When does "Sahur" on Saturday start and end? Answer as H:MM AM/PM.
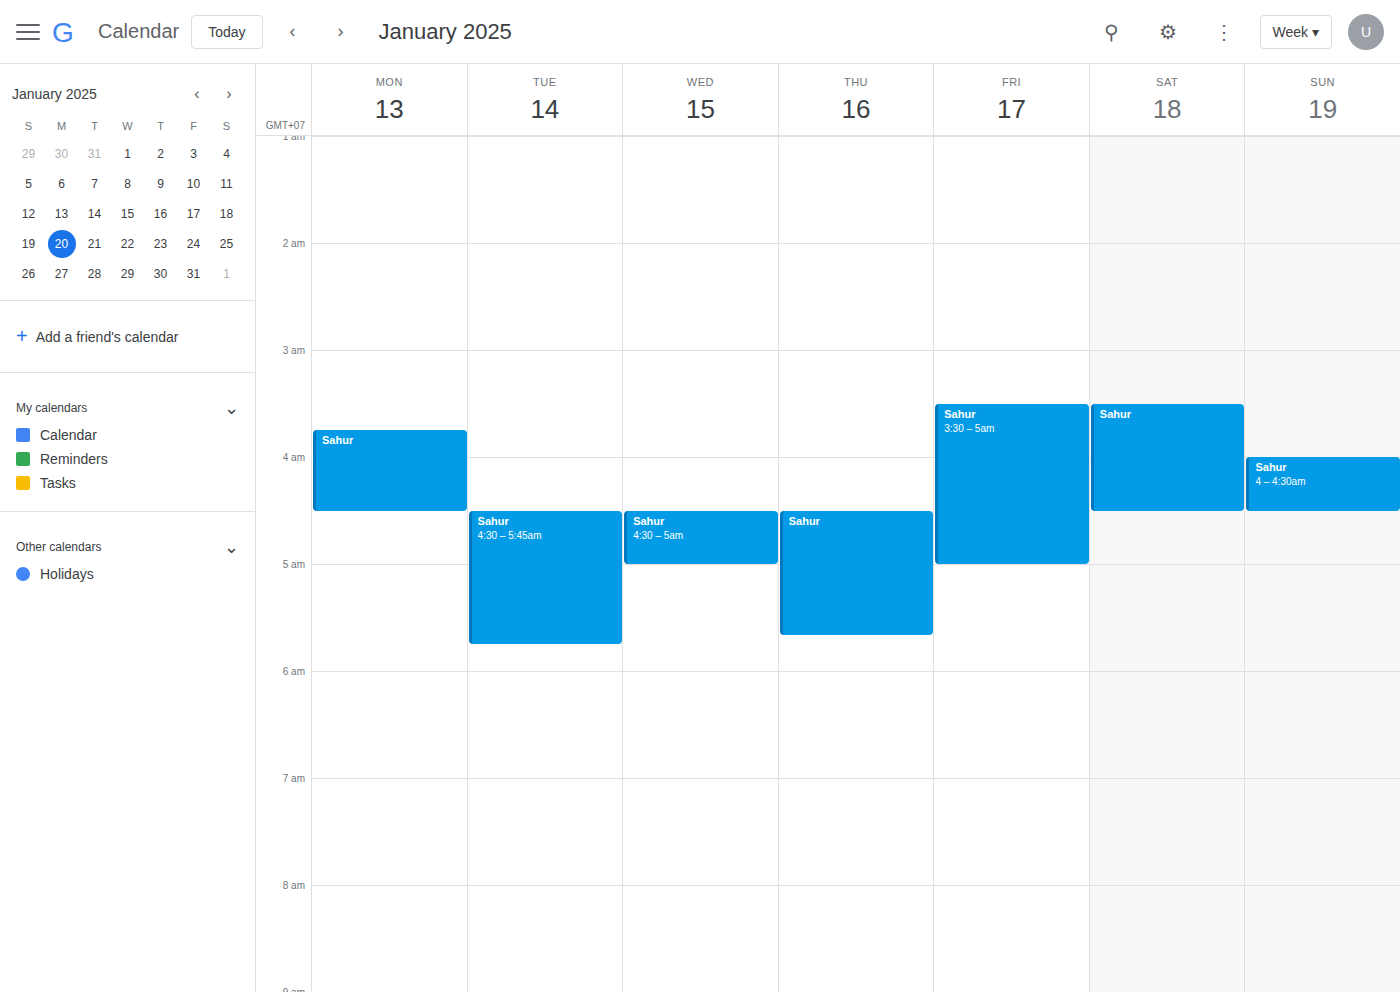
3:30 AM to 4:30 AM